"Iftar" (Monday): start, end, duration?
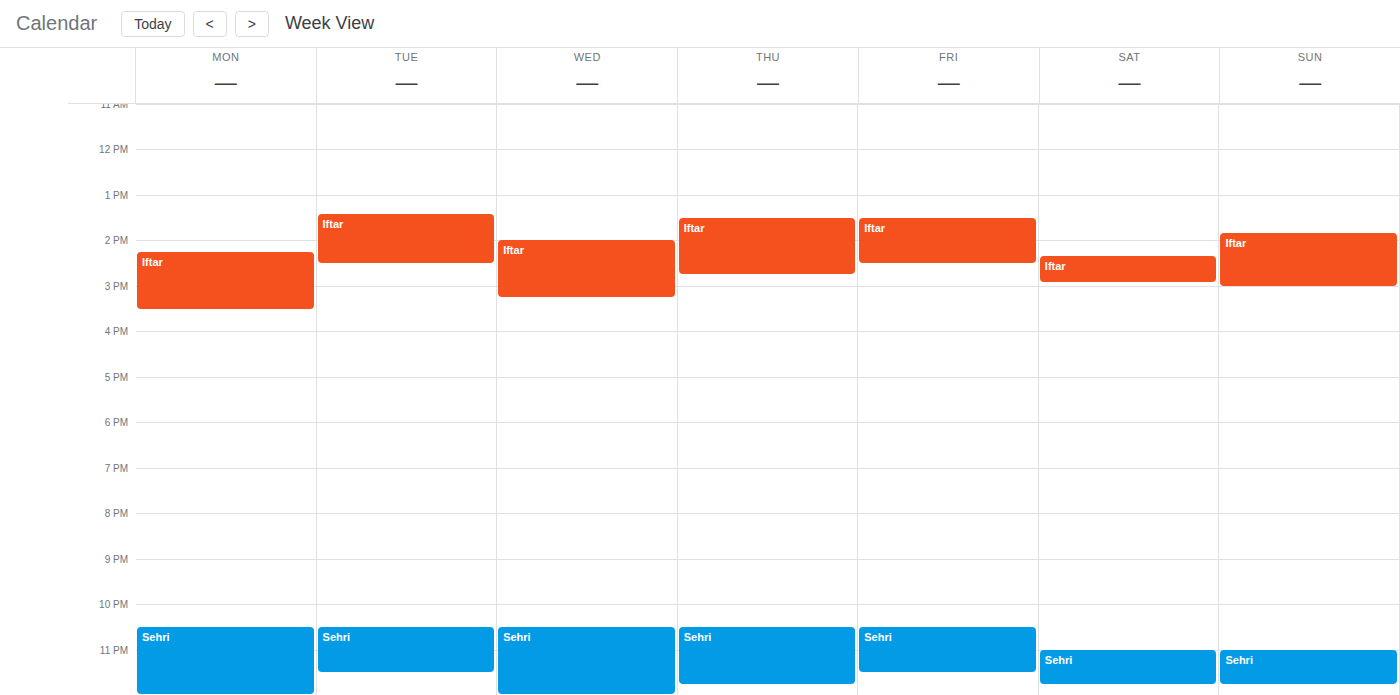
2:15 PM to 3:30 PM, 1 hour 15 minutes